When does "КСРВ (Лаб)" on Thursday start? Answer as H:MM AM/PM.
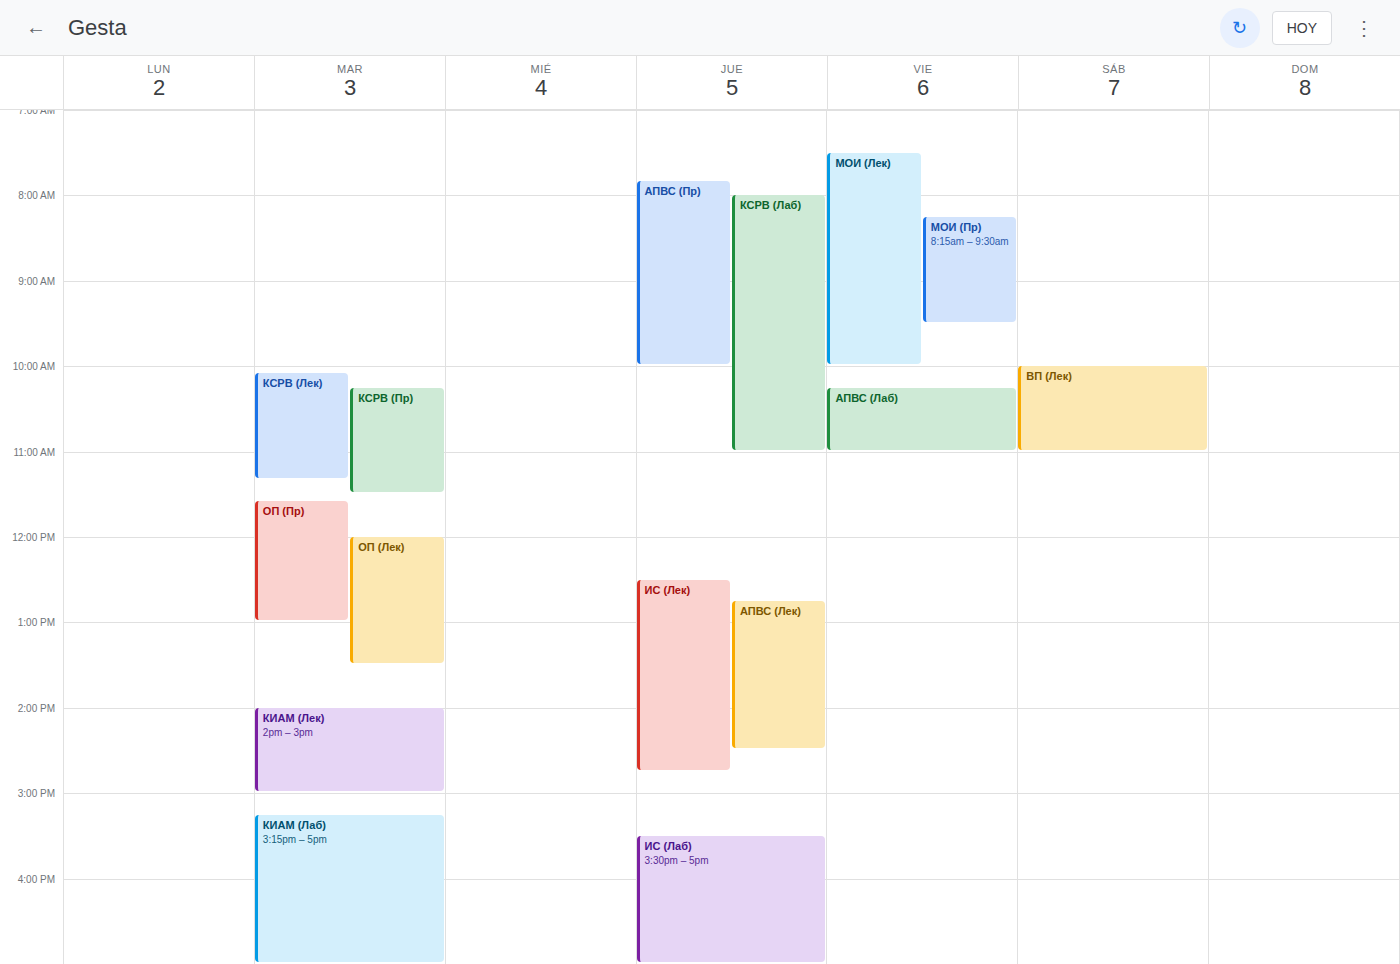
8:00 AM